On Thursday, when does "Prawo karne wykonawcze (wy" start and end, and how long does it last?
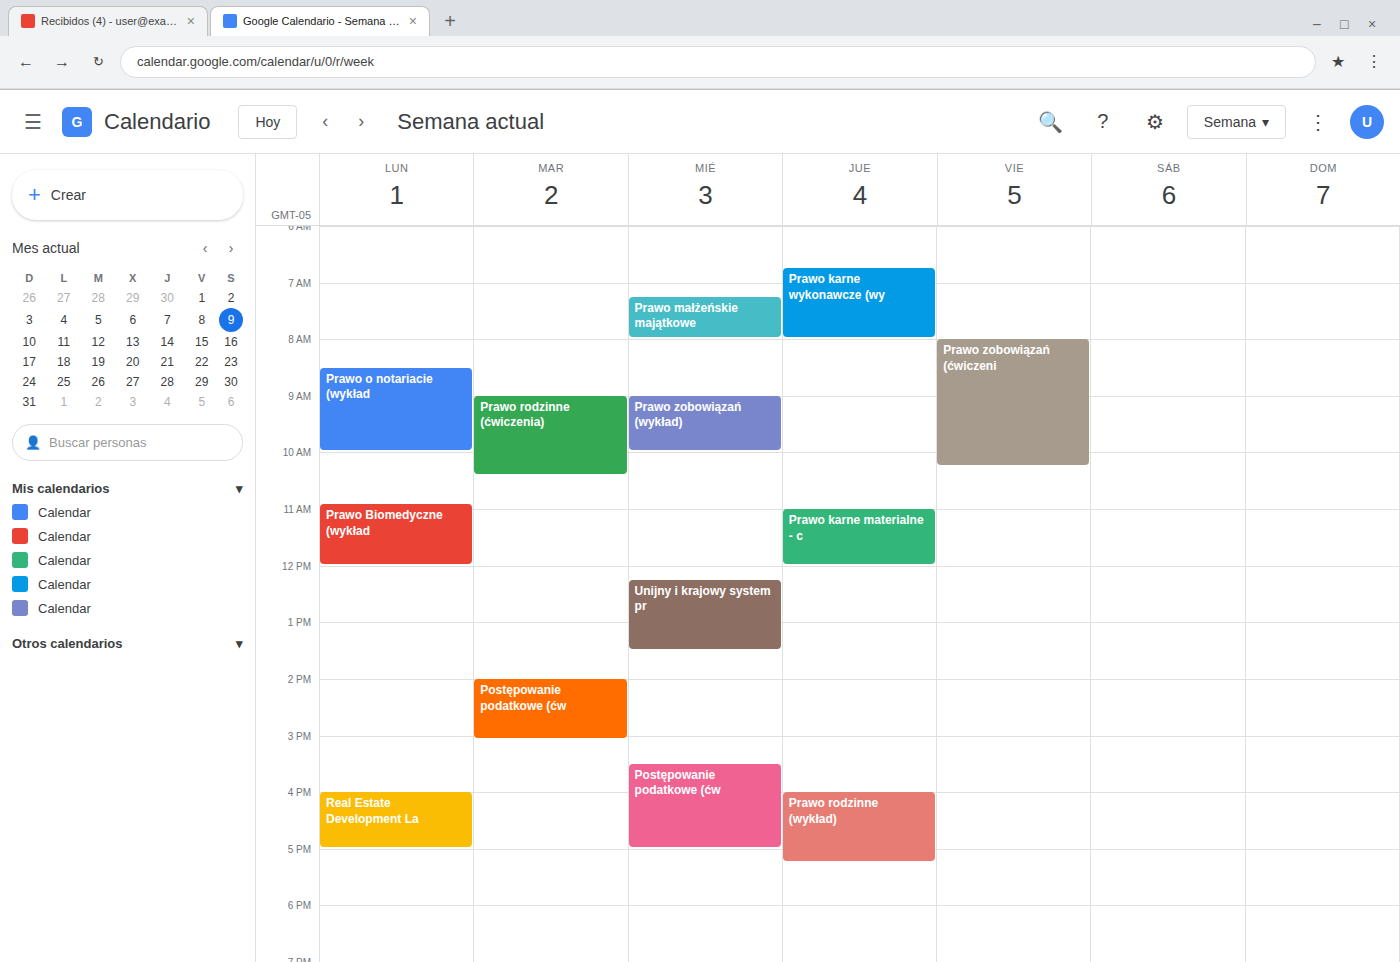
6:45 AM to 8:00 AM, 1 hour 15 minutes